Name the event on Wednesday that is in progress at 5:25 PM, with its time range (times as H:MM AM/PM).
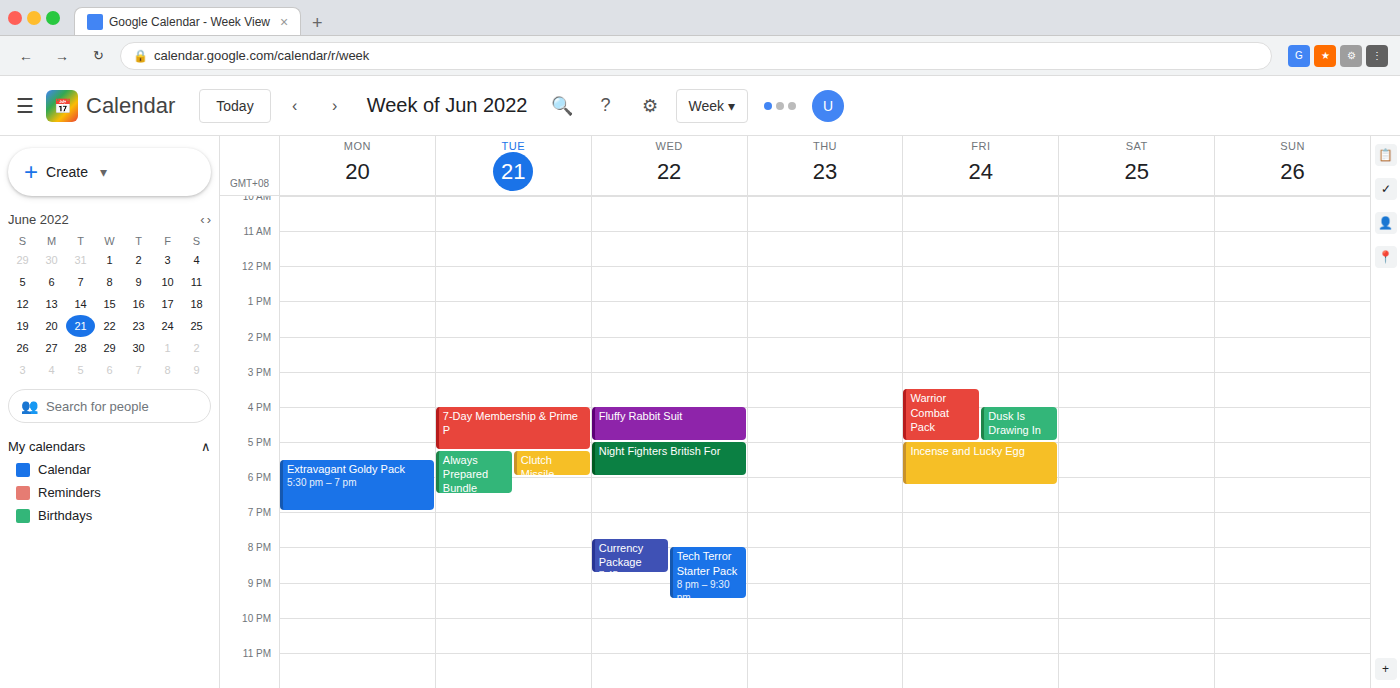
"Night Fighters British For", 5:00 PM to 6:00 PM